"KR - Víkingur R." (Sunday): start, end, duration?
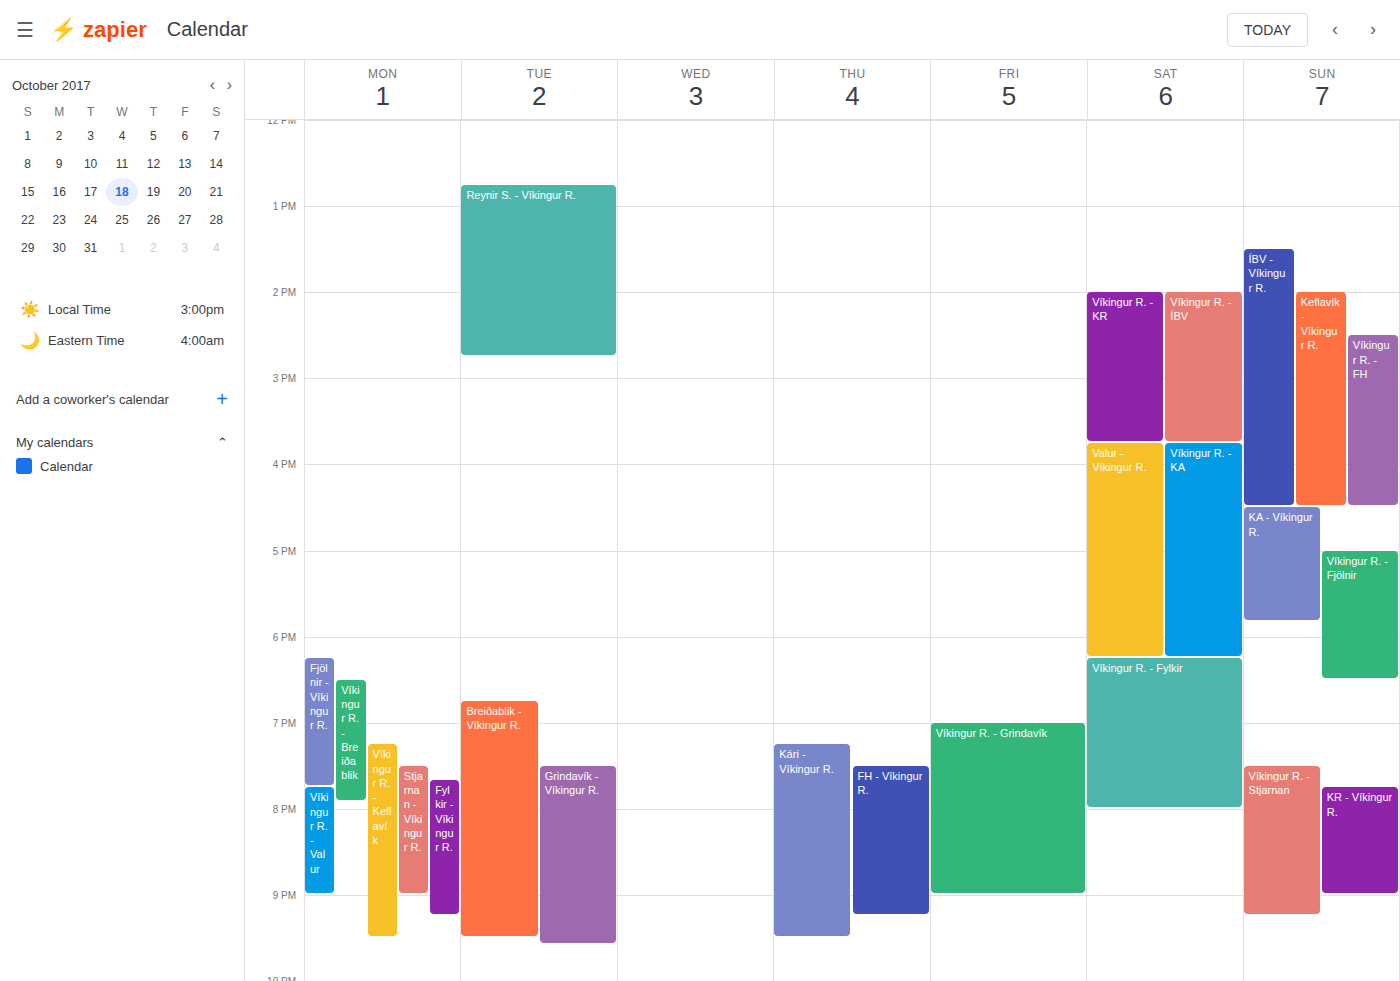
7:45 PM to 9:00 PM, 1 hour 15 minutes